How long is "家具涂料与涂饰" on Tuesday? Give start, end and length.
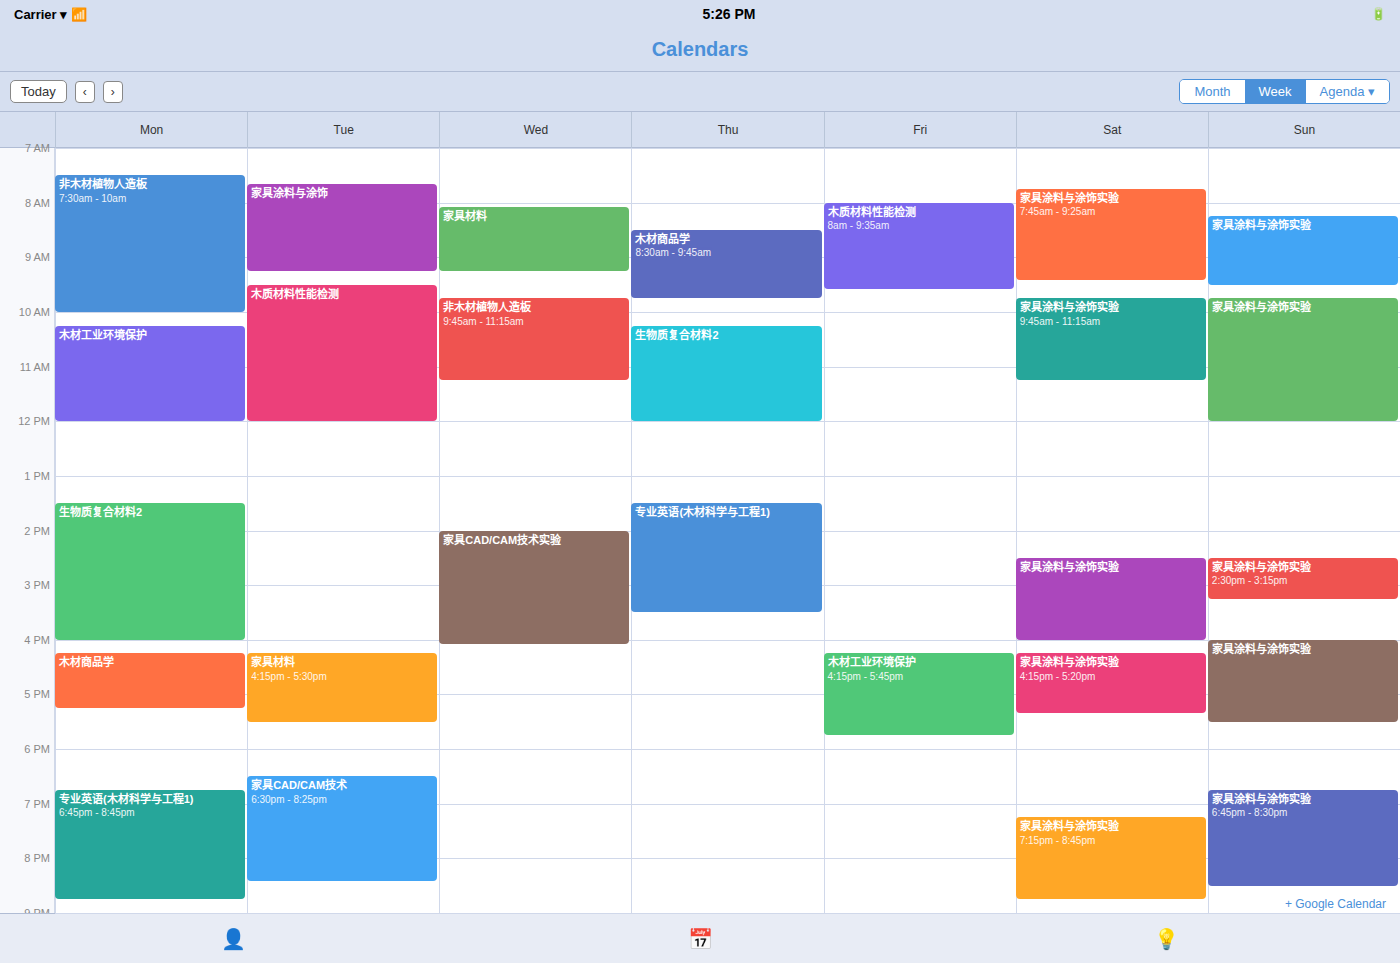
7:40 AM to 9:15 AM, 1 hour 35 minutes